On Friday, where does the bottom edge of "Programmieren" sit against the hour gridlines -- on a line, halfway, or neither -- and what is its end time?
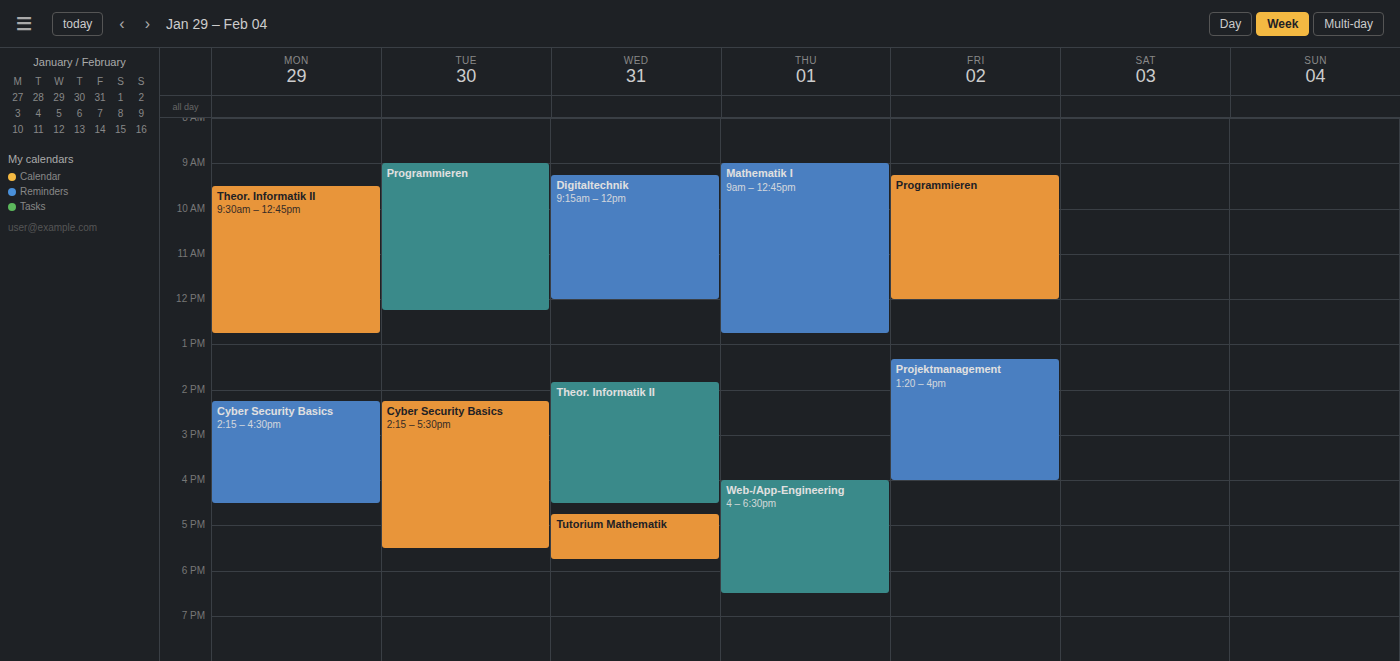
12:00 PM -- exactly on the 12 PM line.